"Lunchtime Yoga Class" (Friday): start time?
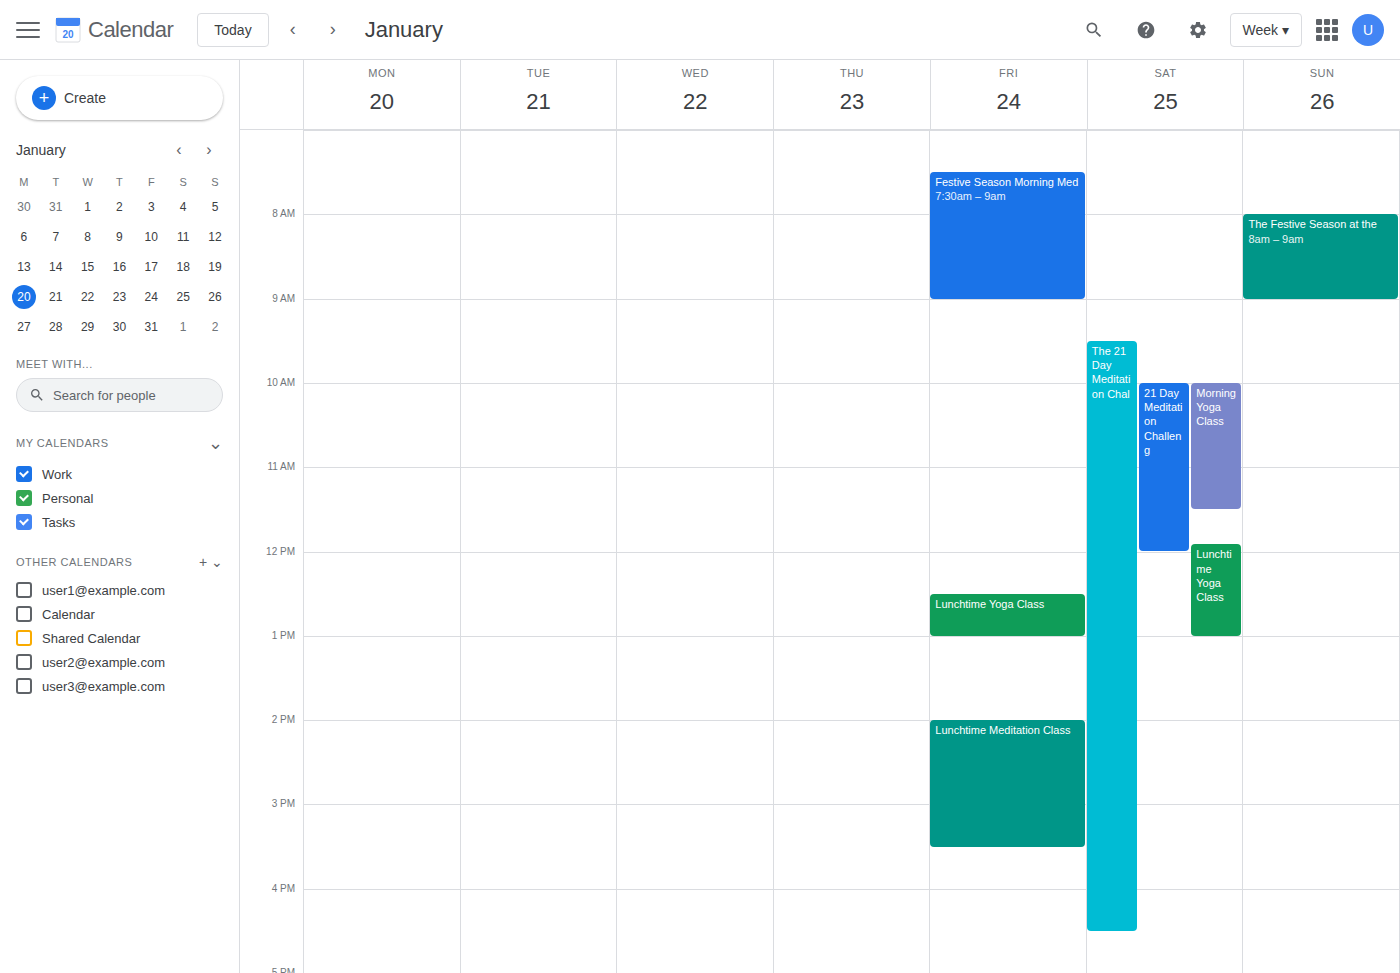
12:30 PM